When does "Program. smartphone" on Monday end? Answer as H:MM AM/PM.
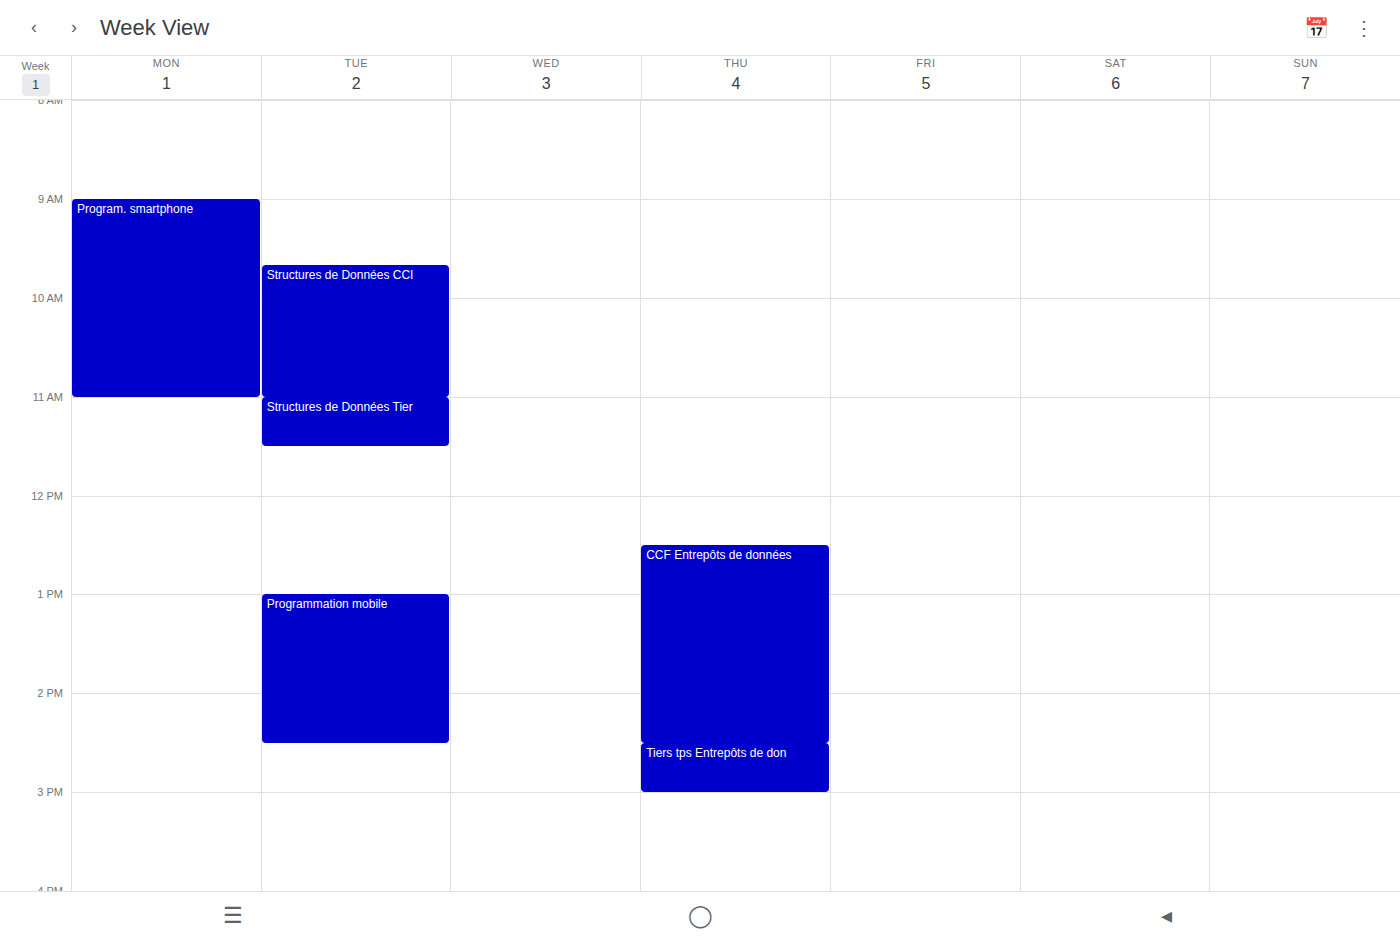
11:00 AM